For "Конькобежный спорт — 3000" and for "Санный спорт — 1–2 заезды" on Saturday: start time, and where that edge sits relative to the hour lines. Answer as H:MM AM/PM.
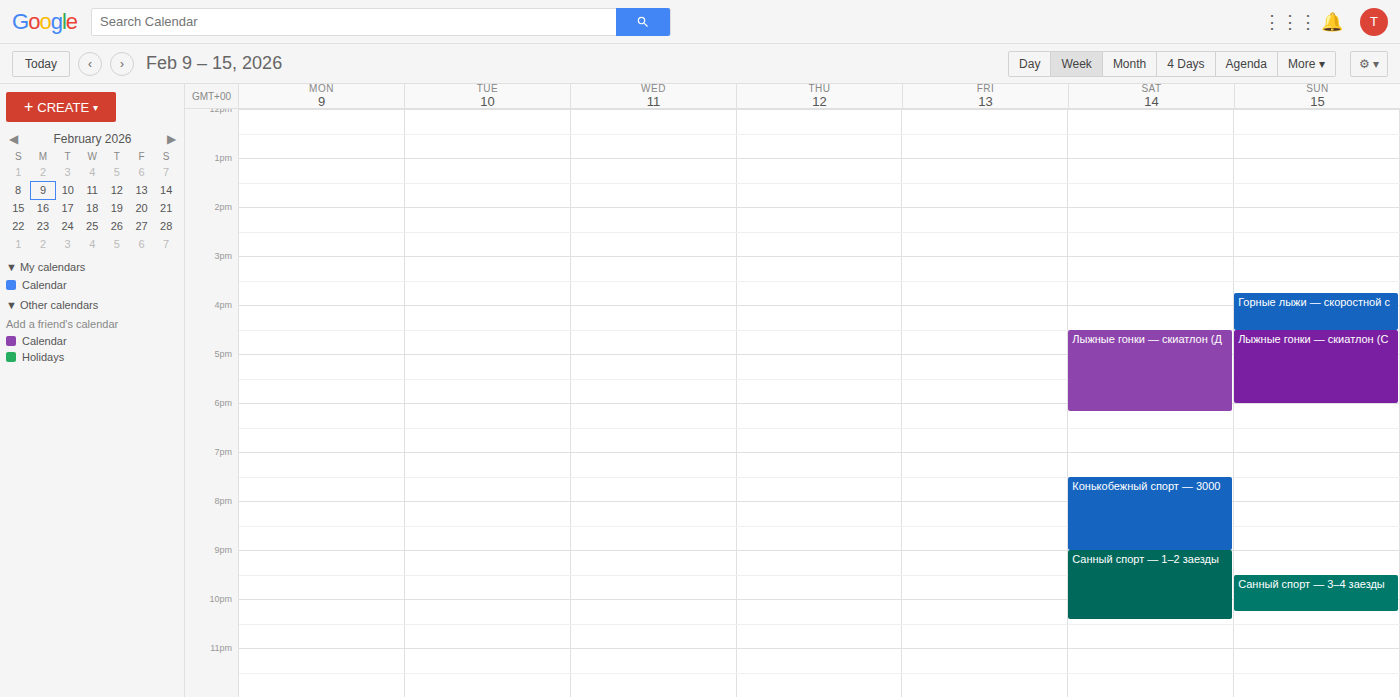
"Конькобежный спорт — 3000": 7:30 PM, halfway between the 7 PM and 8 PM lines. "Санный спорт — 1–2 заезды": 9:00 PM, exactly on the 9 PM line.